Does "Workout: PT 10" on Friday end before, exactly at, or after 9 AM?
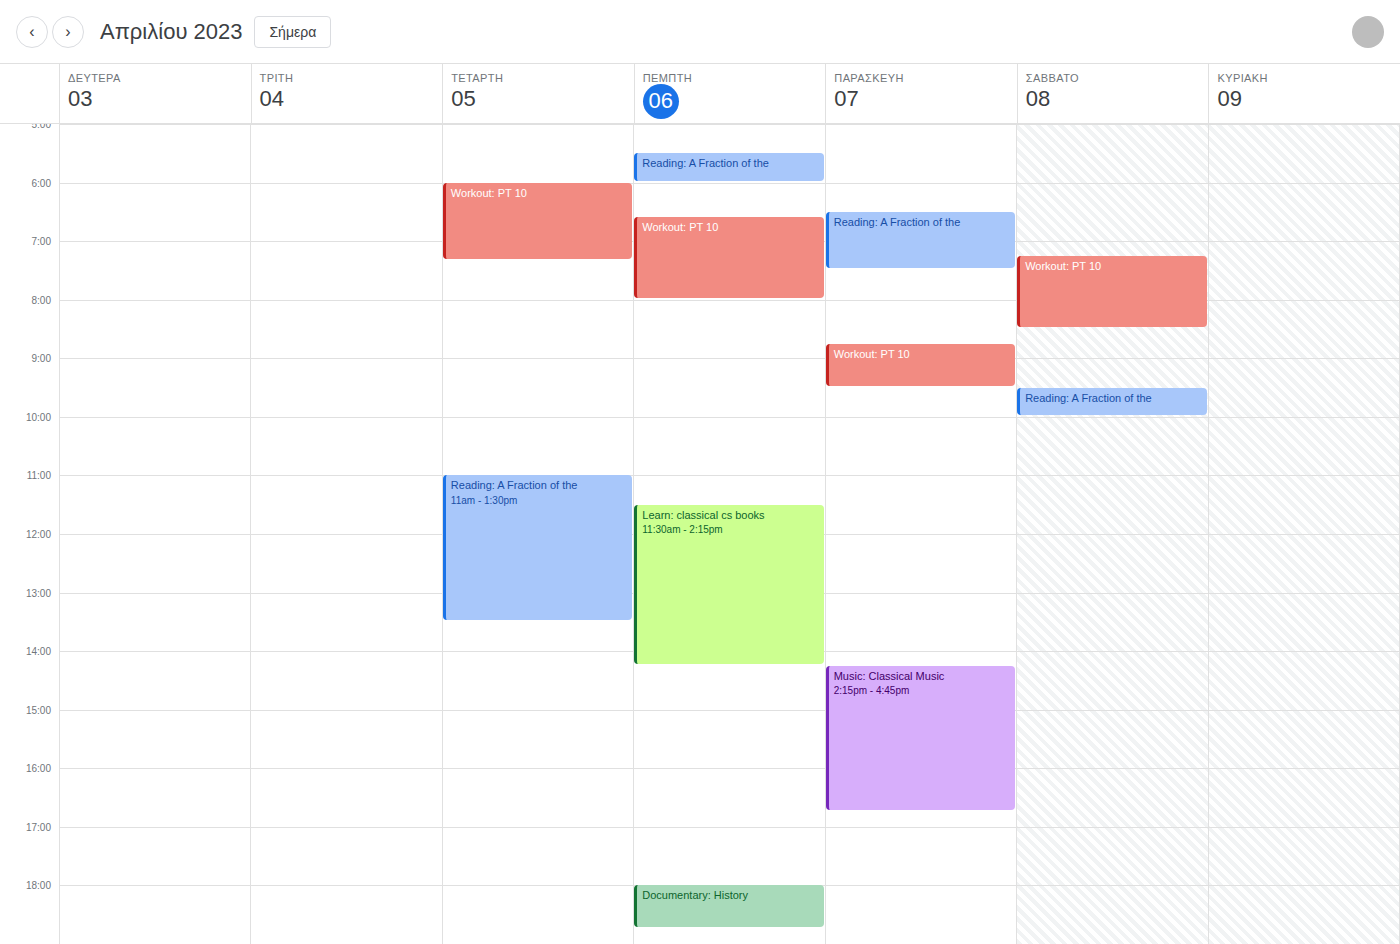
9:30 AM -- after 9 AM, 30 minutes below the 9 AM line.